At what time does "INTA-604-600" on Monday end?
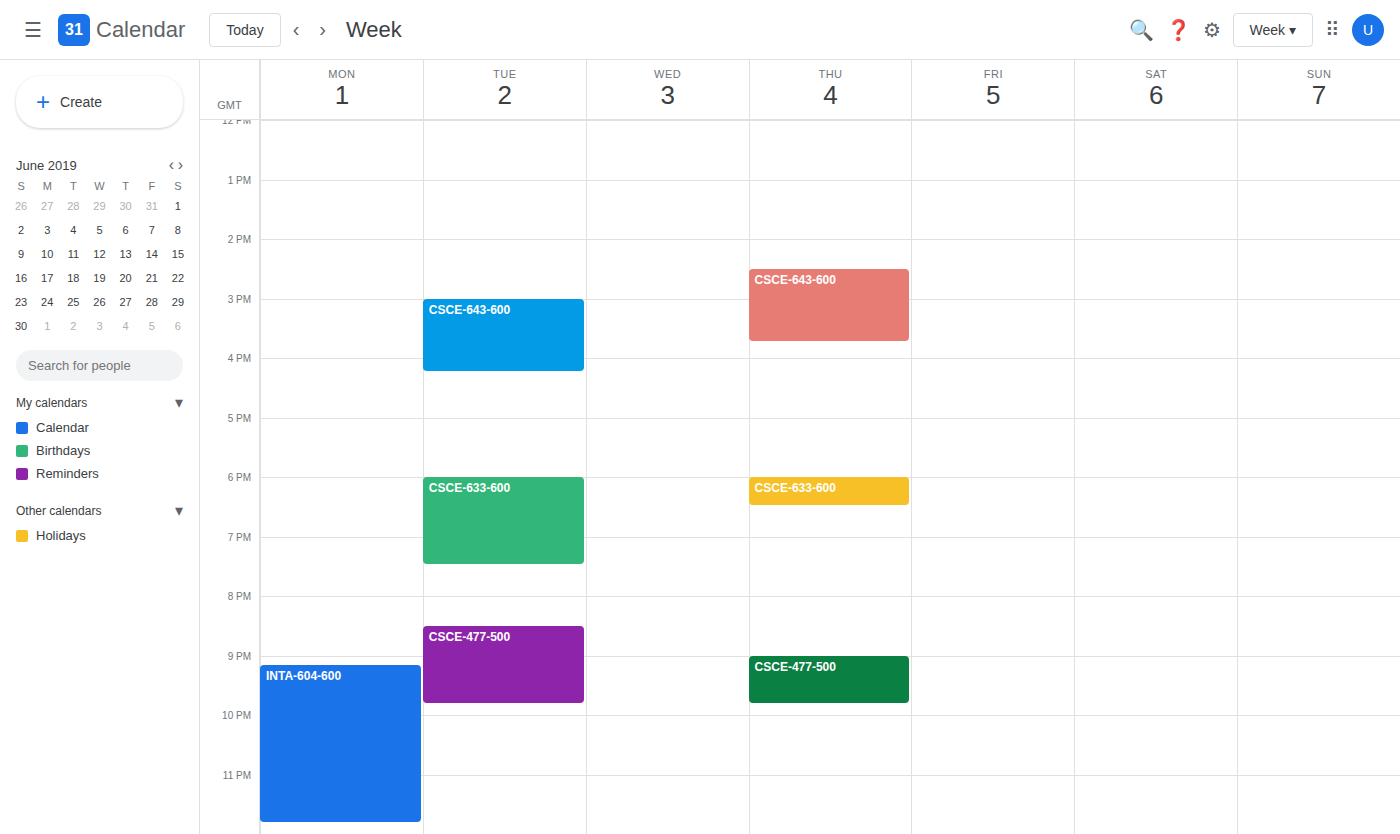
11:50 PM